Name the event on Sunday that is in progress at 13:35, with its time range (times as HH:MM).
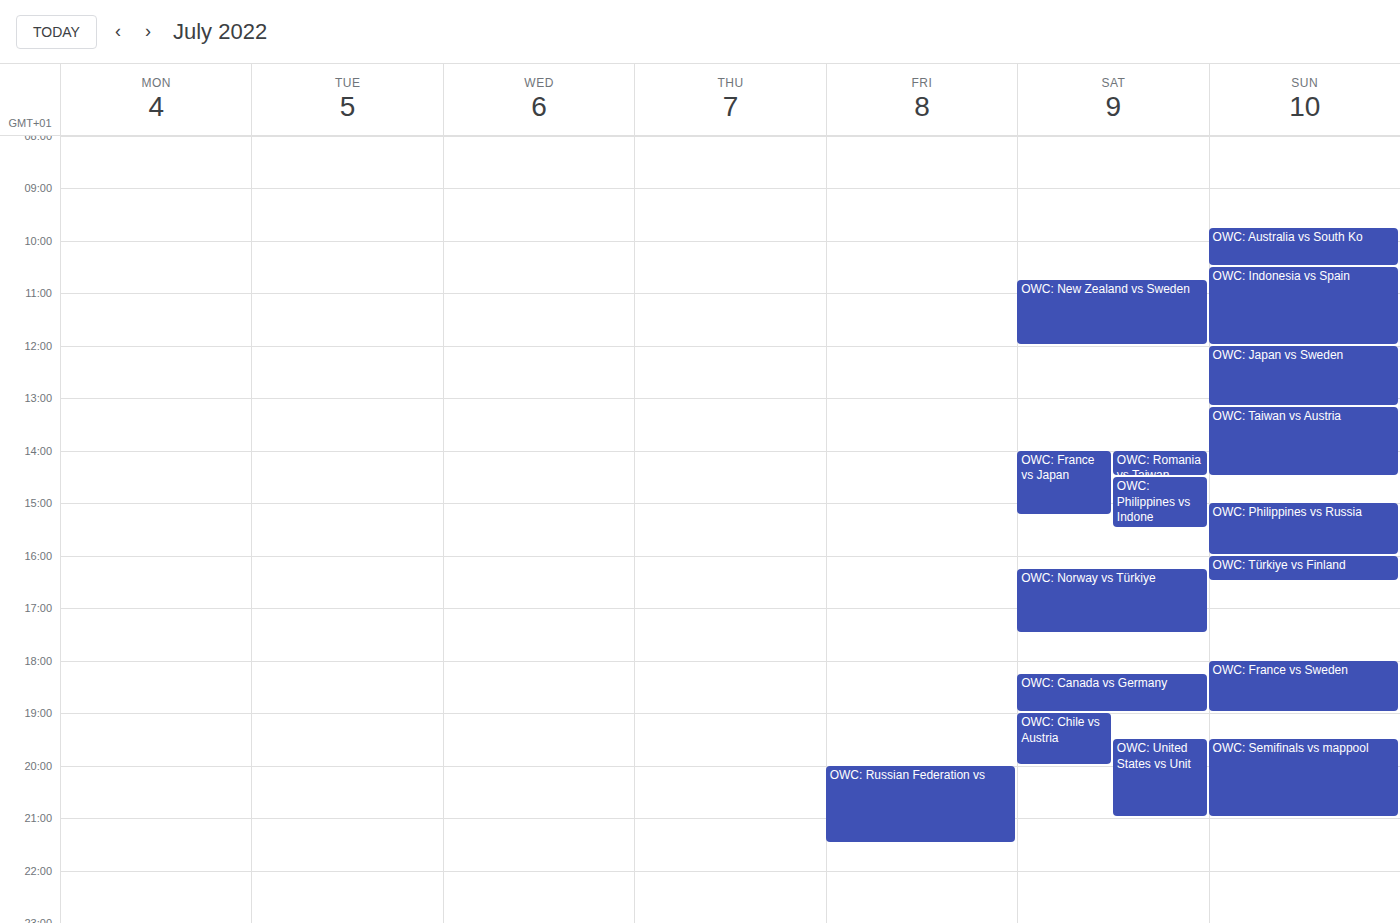
"OWC: Taiwan vs Austria", 13:10 to 14:30